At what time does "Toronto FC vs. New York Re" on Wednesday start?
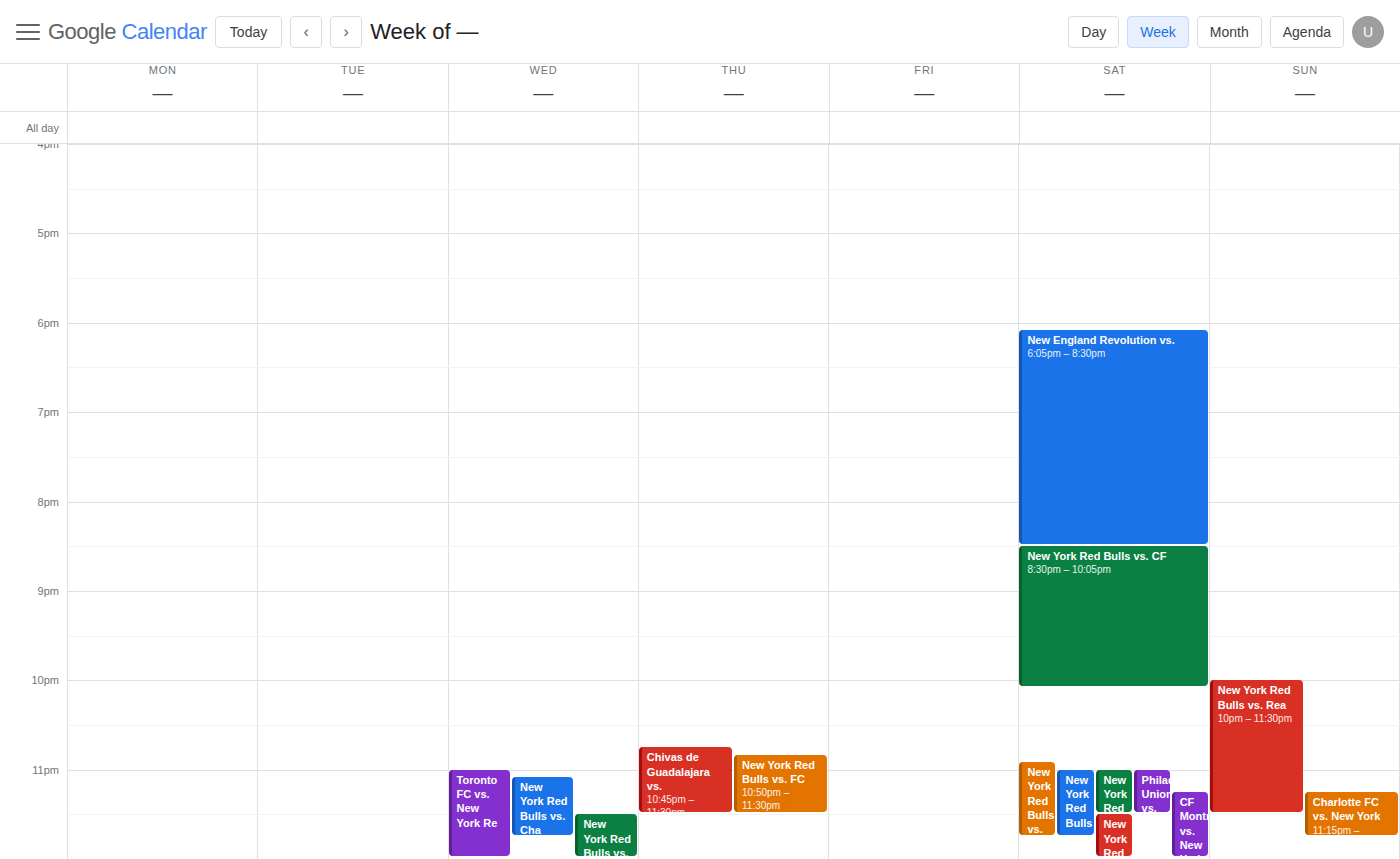
11:00 PM